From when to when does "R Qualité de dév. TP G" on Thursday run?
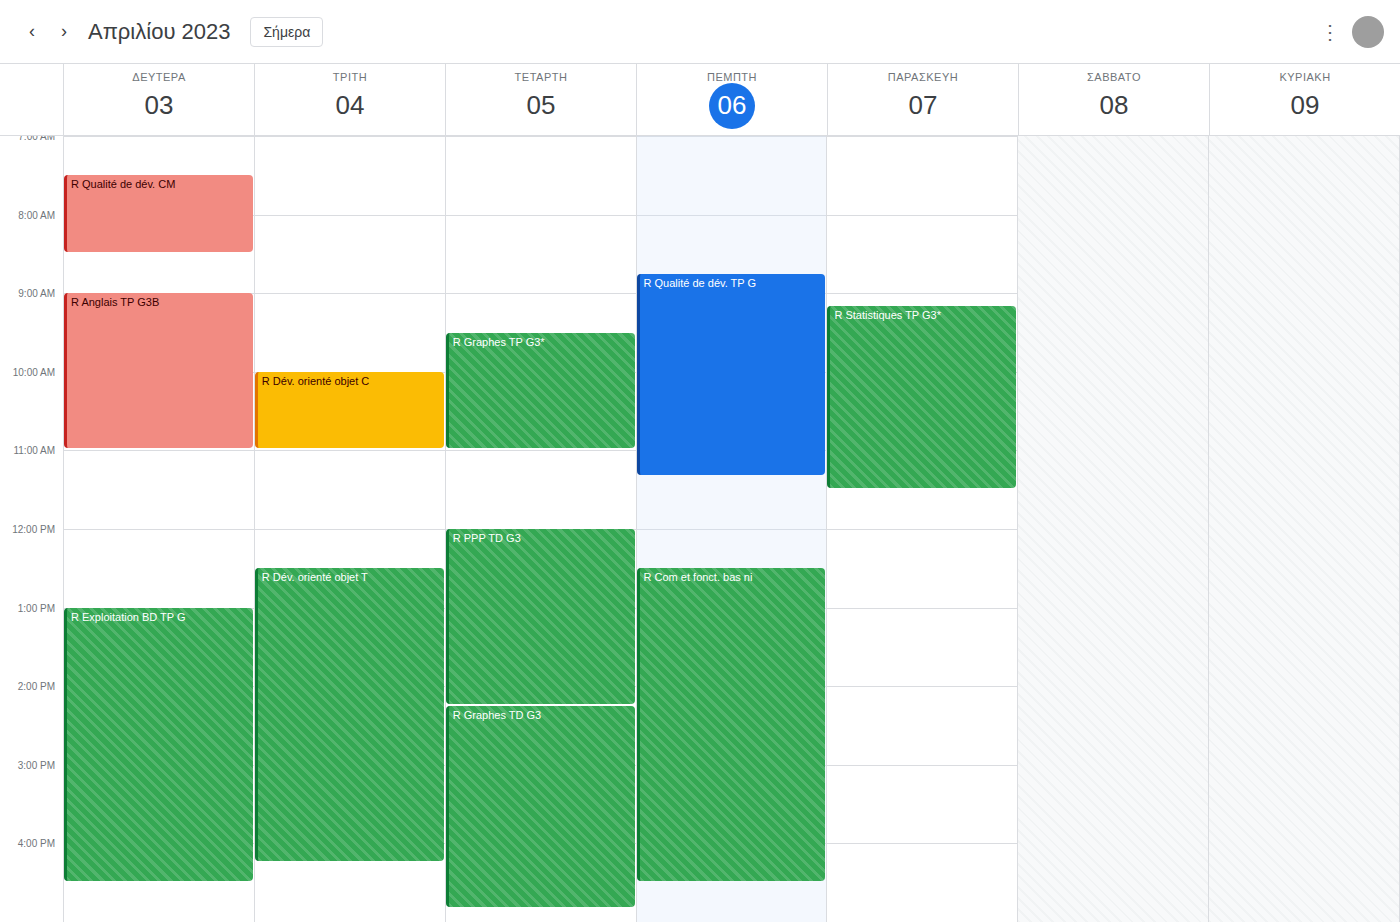
08:45 to 11:20